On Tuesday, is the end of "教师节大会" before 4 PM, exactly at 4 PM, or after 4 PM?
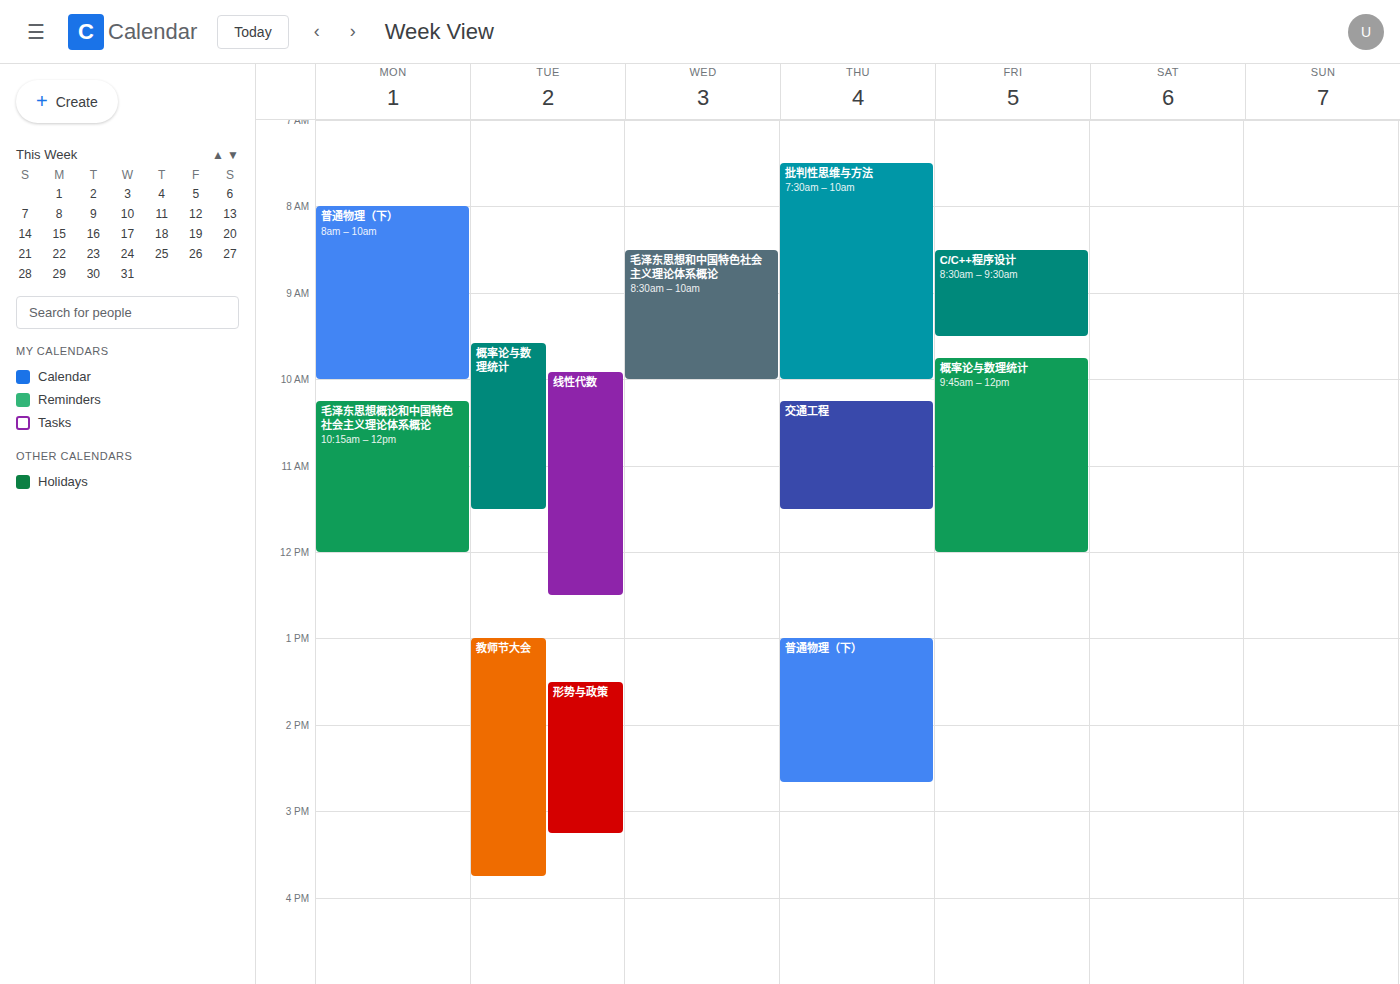
3:45 PM -- before 4 PM, 15 minutes above the 4 PM line.